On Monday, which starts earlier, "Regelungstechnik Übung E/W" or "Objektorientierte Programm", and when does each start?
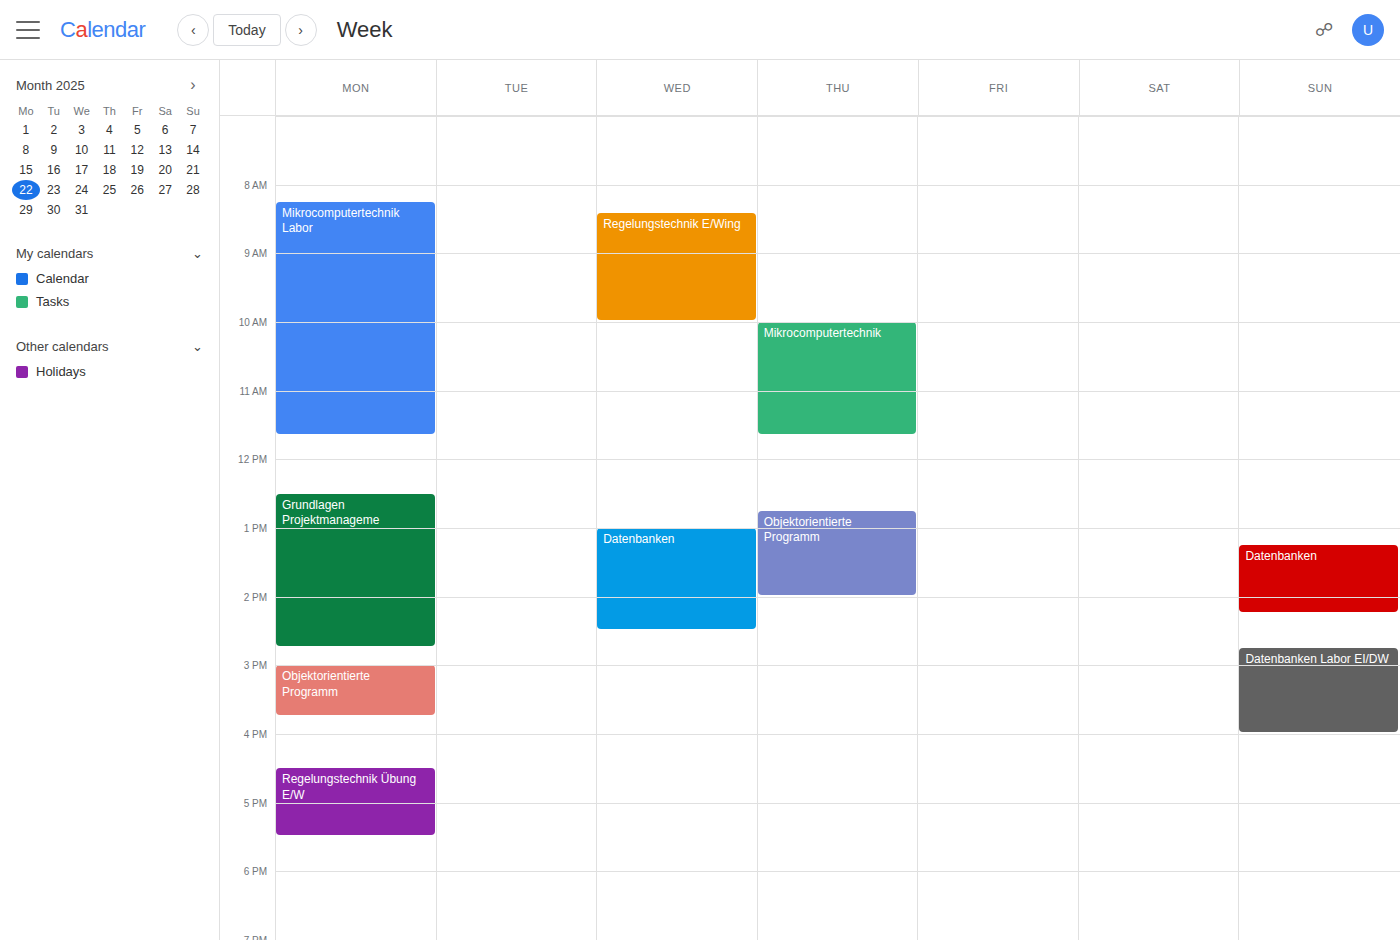
"Objektorientierte Programm" 3:00 PM; "Regelungstechnik Übung E/W" 4:30 PM.